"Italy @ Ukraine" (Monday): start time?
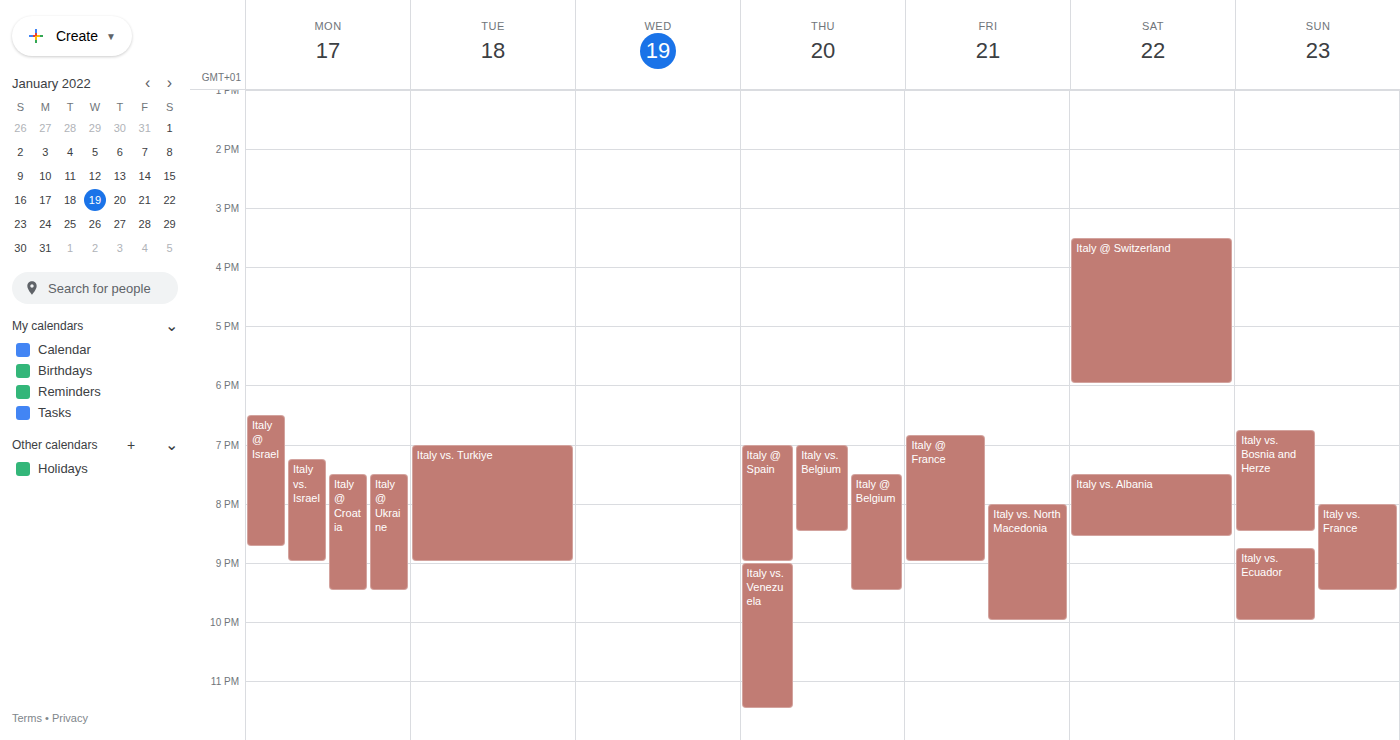
7:30 PM